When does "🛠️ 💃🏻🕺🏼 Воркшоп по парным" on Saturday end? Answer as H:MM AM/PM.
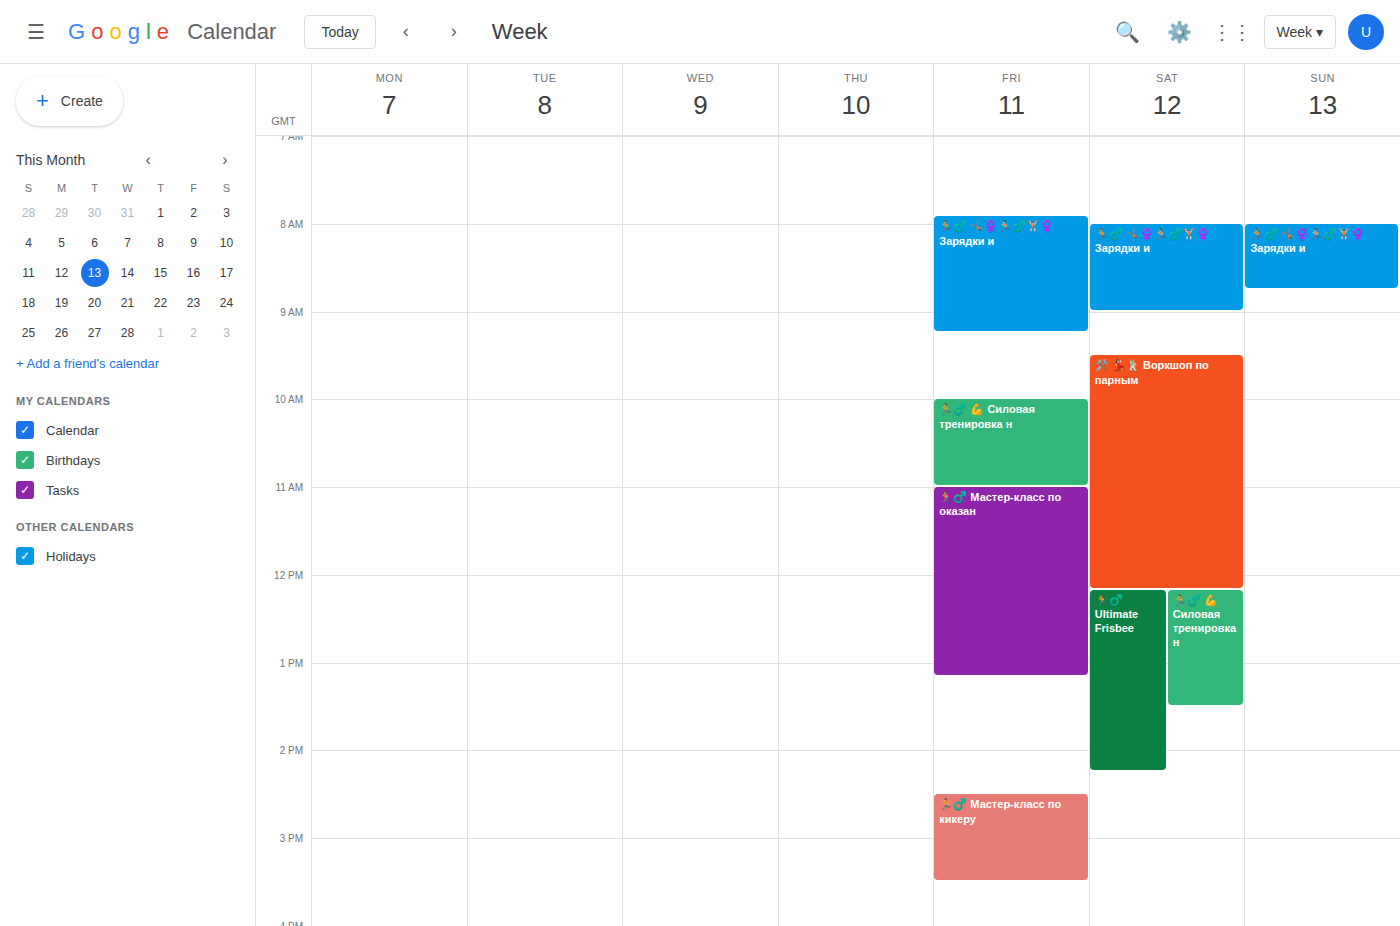
12:10 PM